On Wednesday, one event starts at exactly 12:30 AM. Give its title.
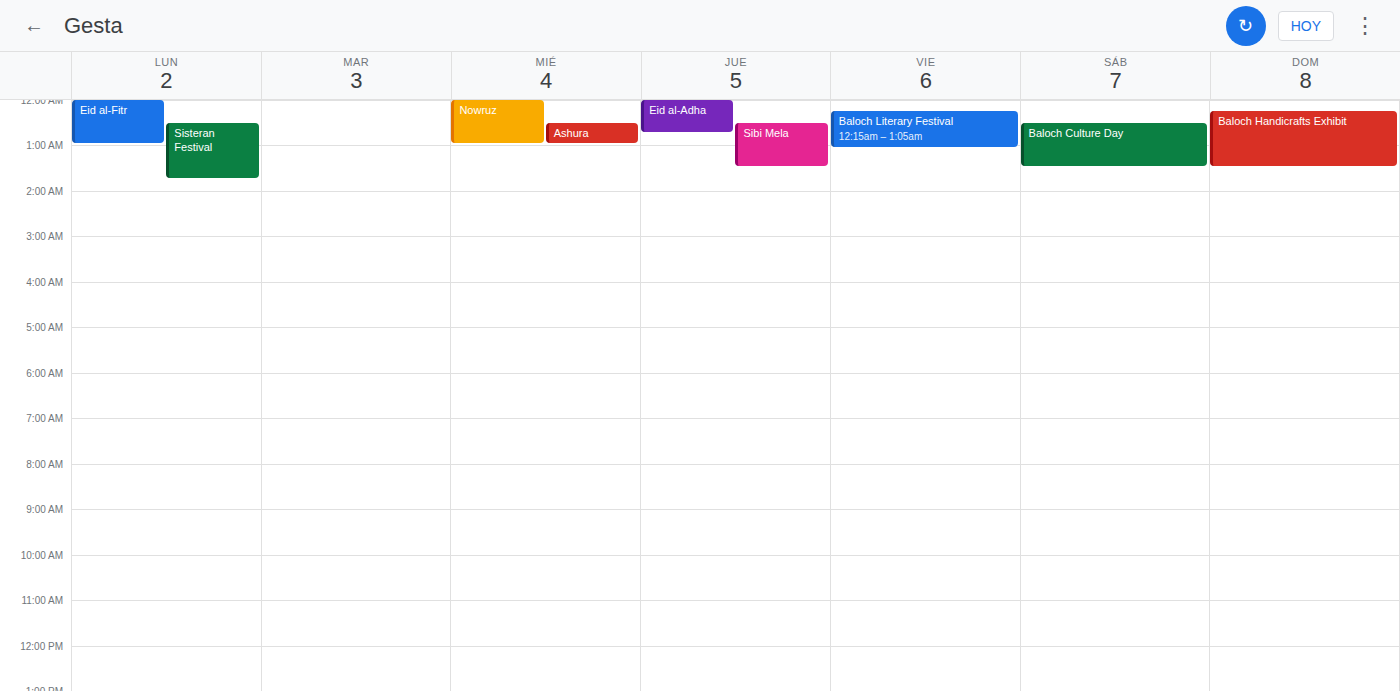
"Ashura"